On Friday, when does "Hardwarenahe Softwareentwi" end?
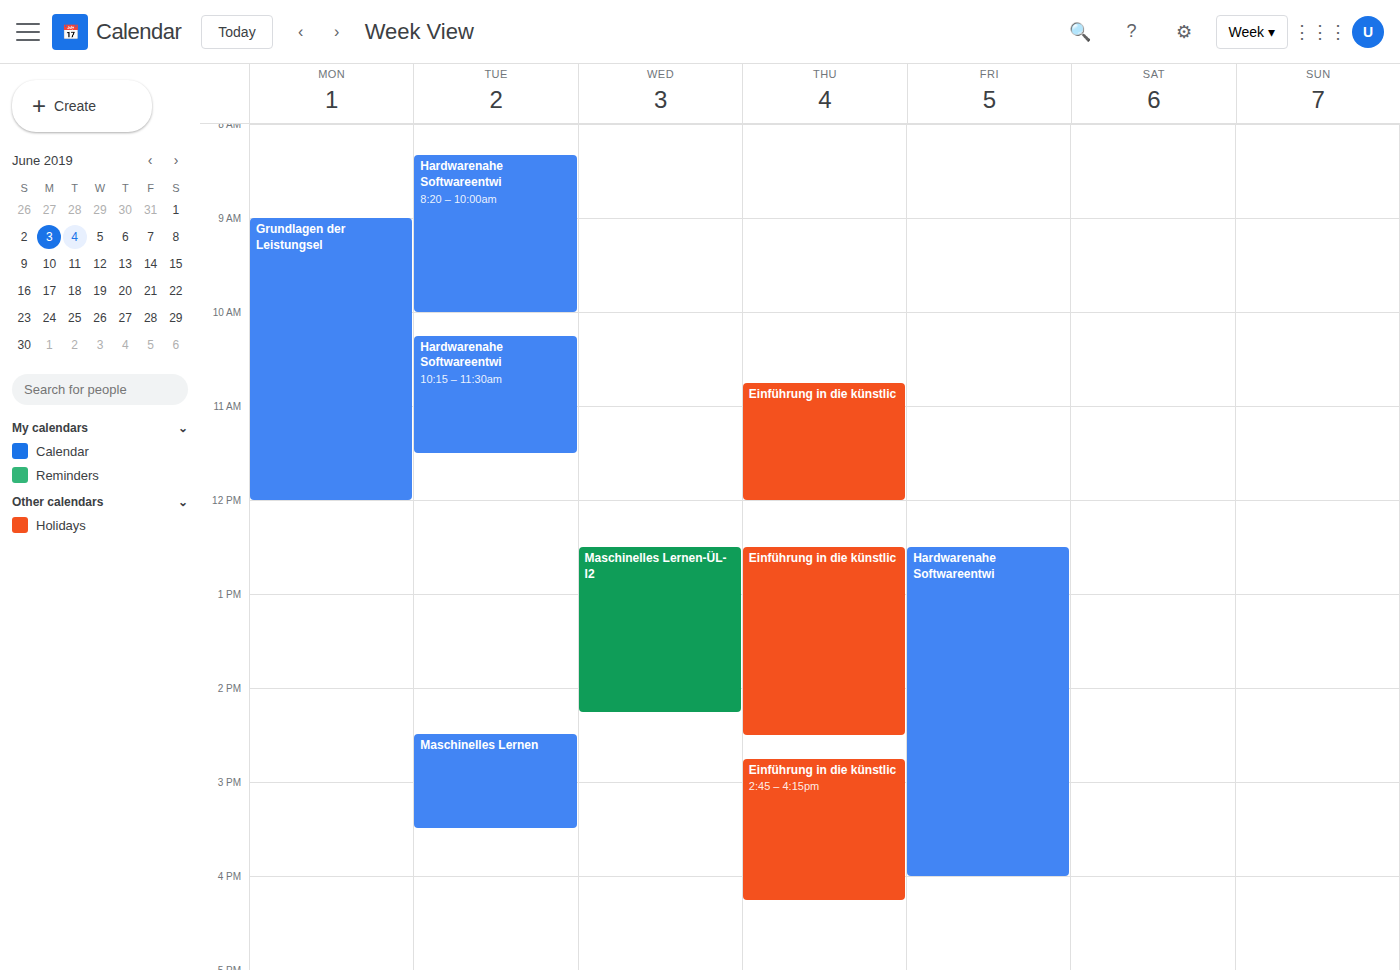
4:00 PM